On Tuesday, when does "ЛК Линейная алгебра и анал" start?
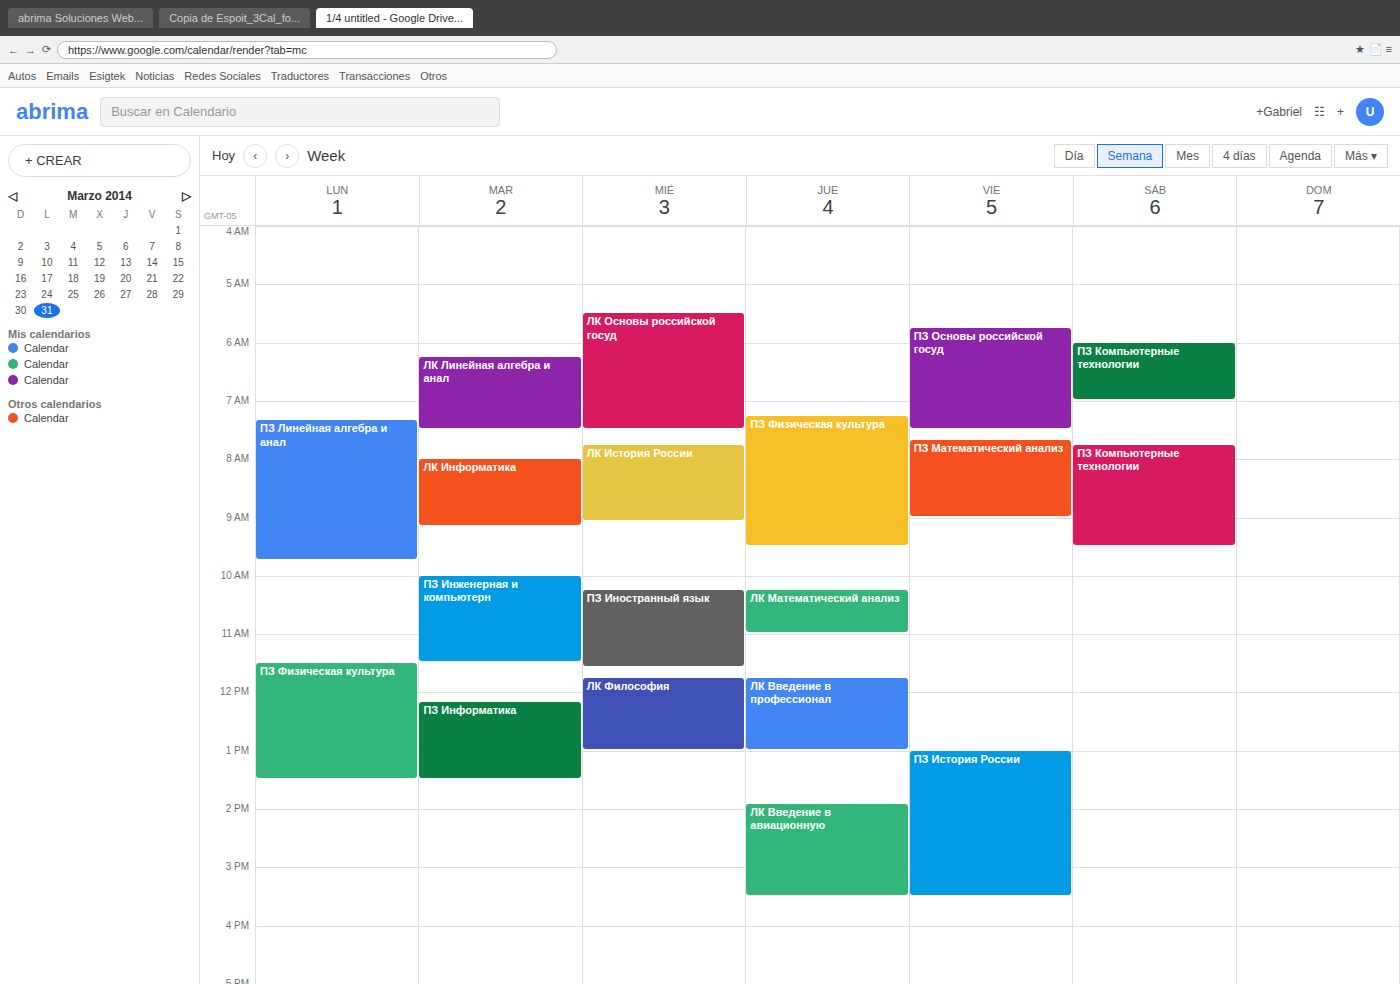
6:15 AM